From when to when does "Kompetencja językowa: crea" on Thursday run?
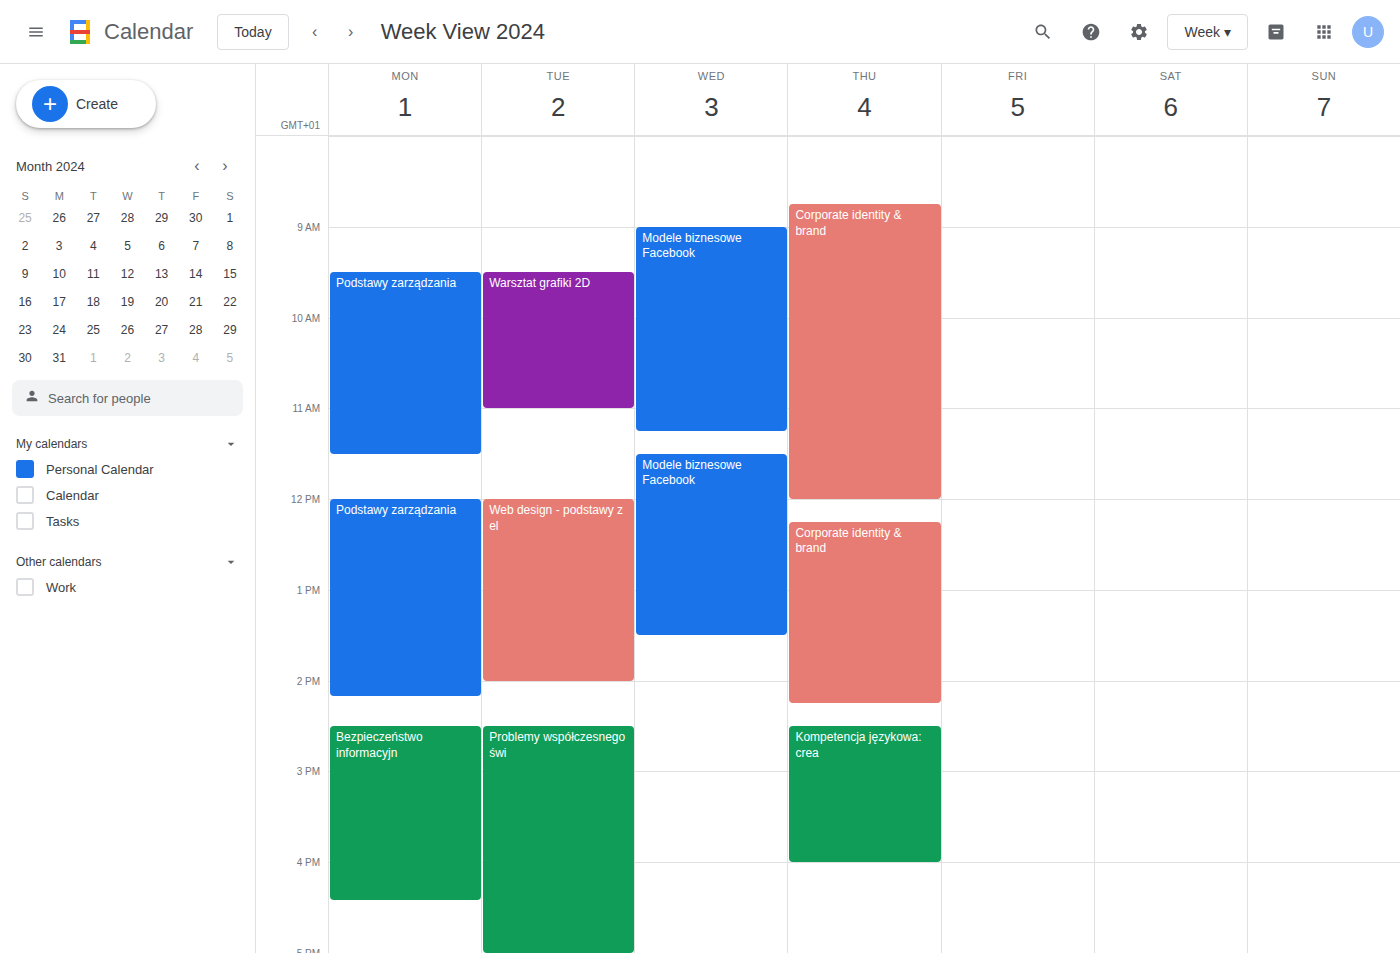
2:30 PM to 4:00 PM